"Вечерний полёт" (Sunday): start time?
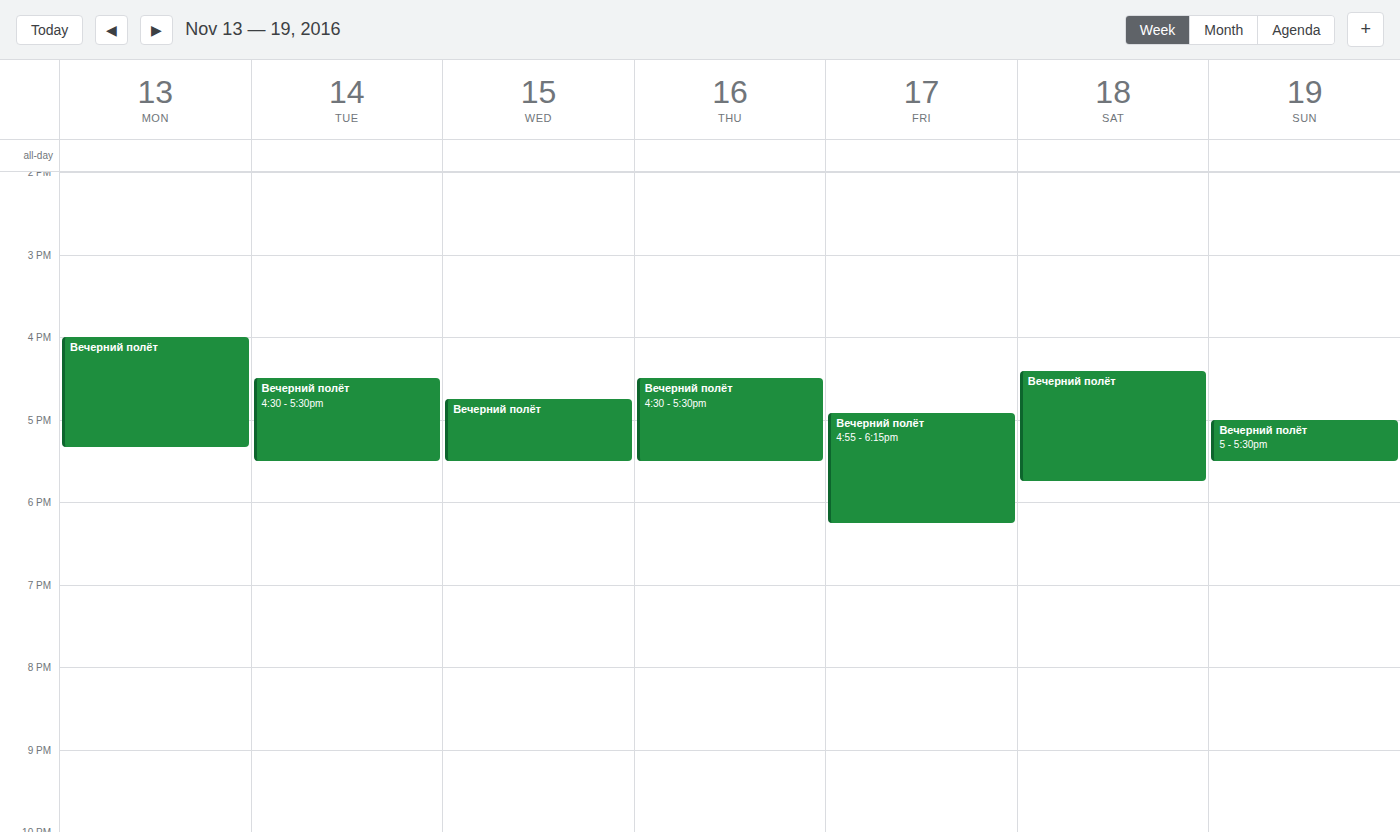
5:00 PM